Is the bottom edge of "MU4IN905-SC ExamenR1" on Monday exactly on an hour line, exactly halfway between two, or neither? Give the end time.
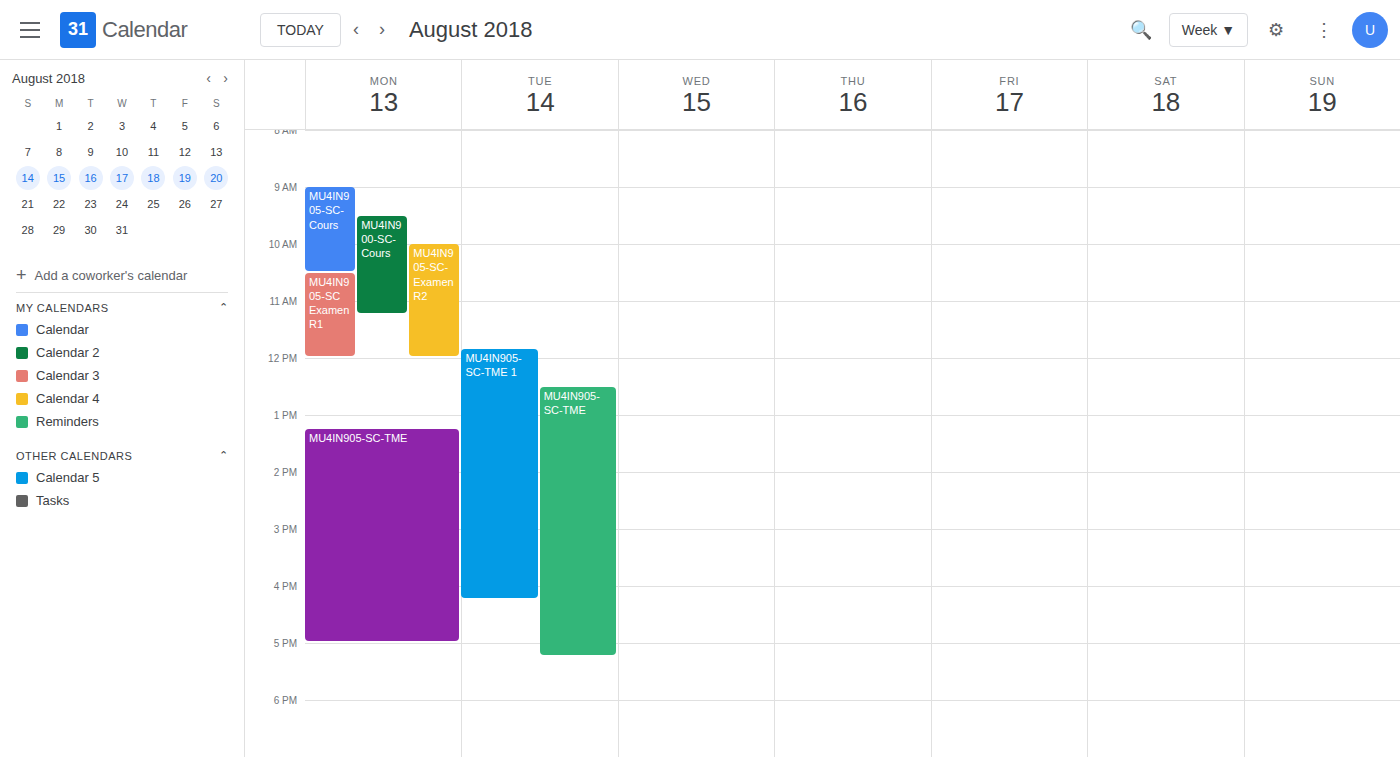
12:00 PM -- exactly on the 12 PM line.